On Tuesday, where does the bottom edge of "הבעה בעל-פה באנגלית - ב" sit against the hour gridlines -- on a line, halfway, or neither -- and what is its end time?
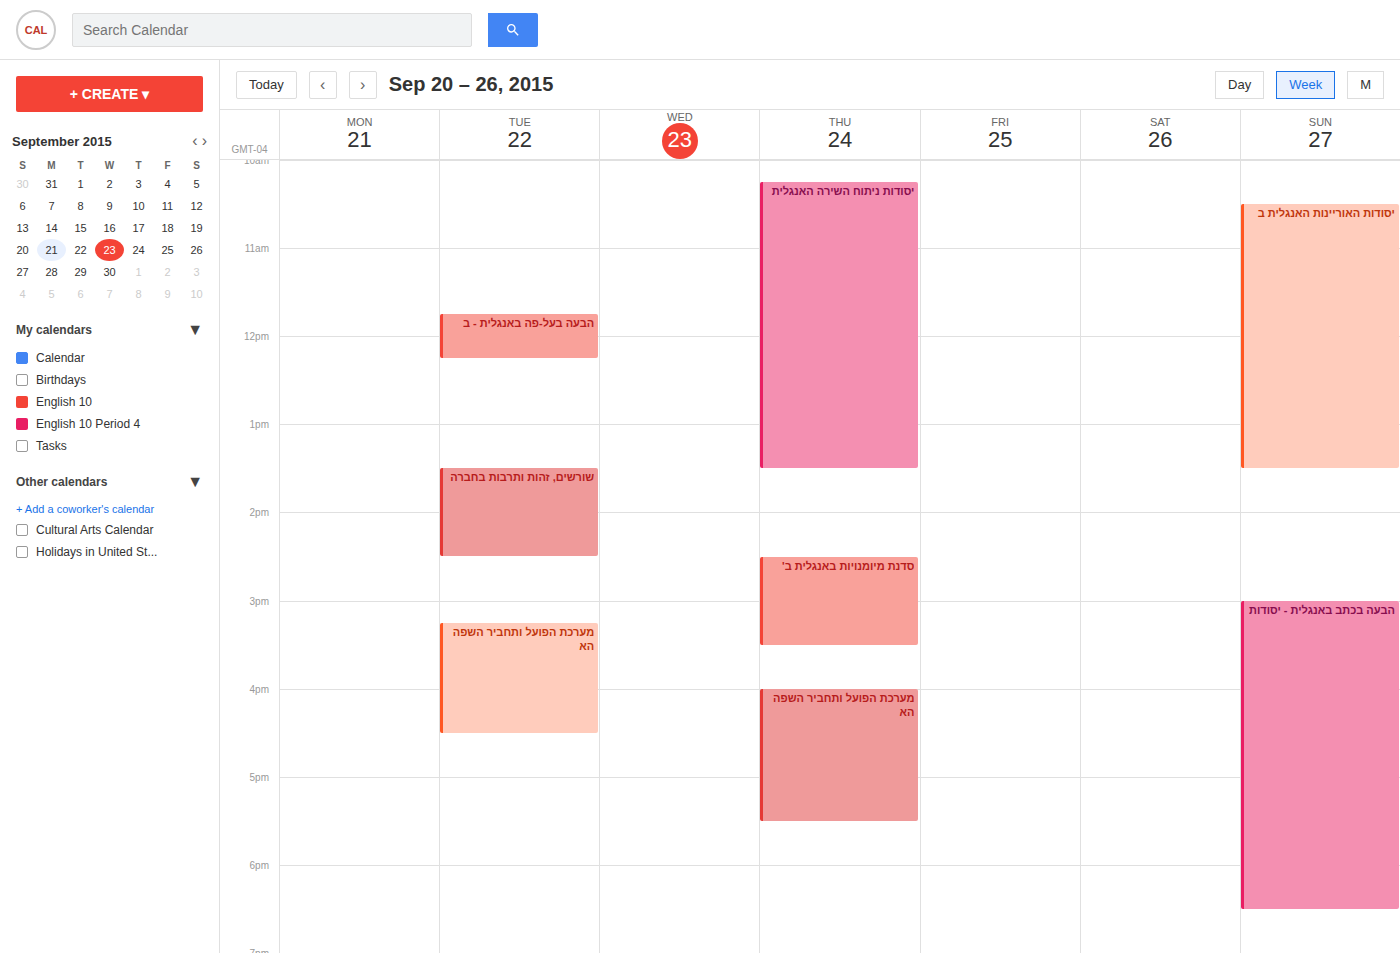
12:15 PM -- neither: a quarter of the way from the 12 PM line to the 1 PM line.